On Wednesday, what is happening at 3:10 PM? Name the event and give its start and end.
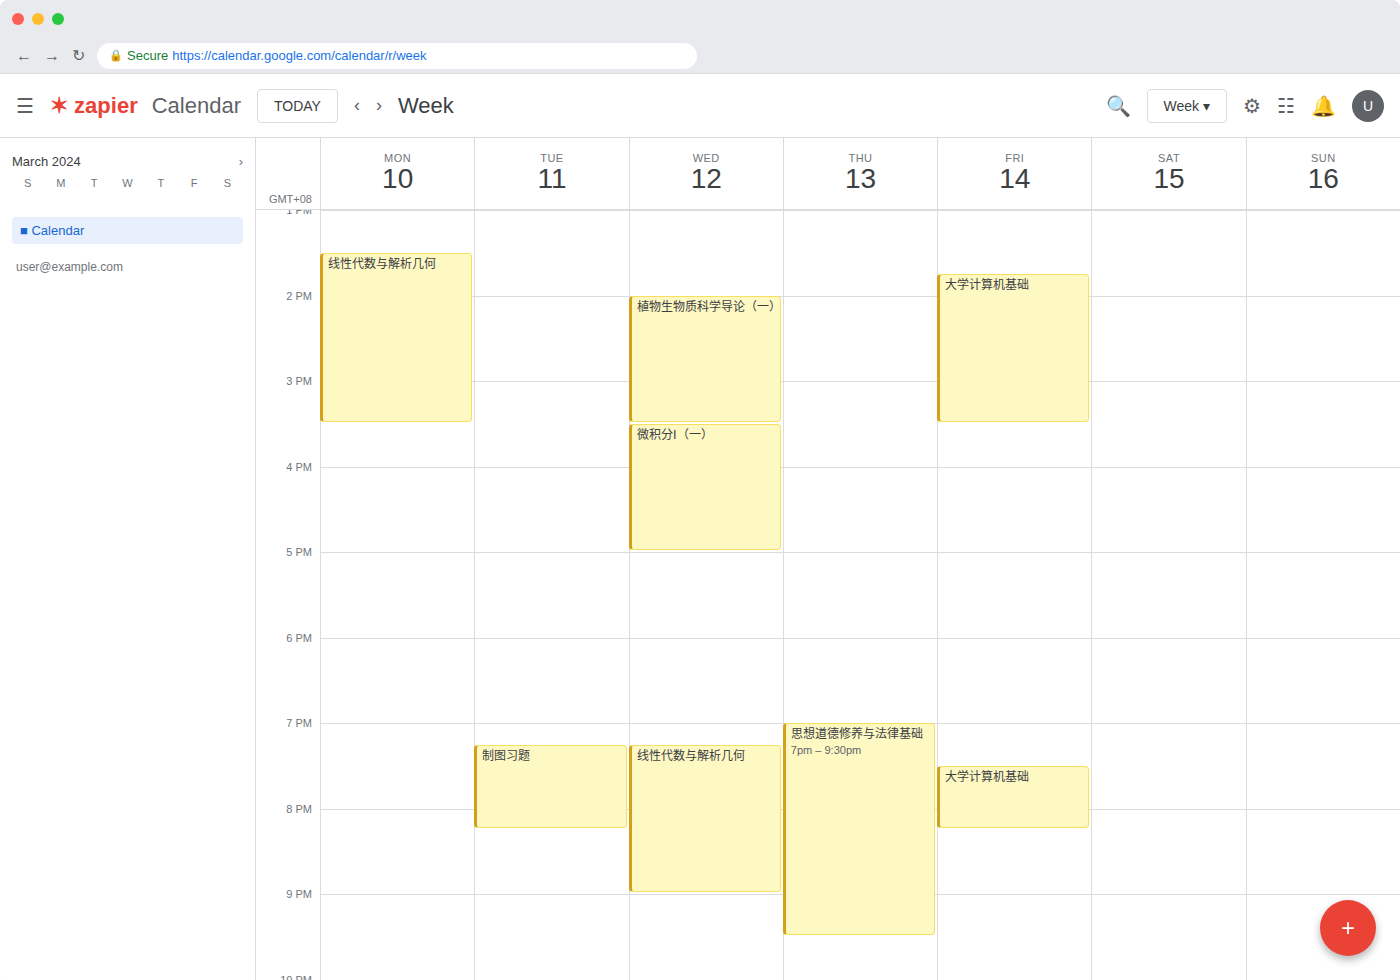
"植物生物质科学导论（一）", 2:00 PM to 3:30 PM